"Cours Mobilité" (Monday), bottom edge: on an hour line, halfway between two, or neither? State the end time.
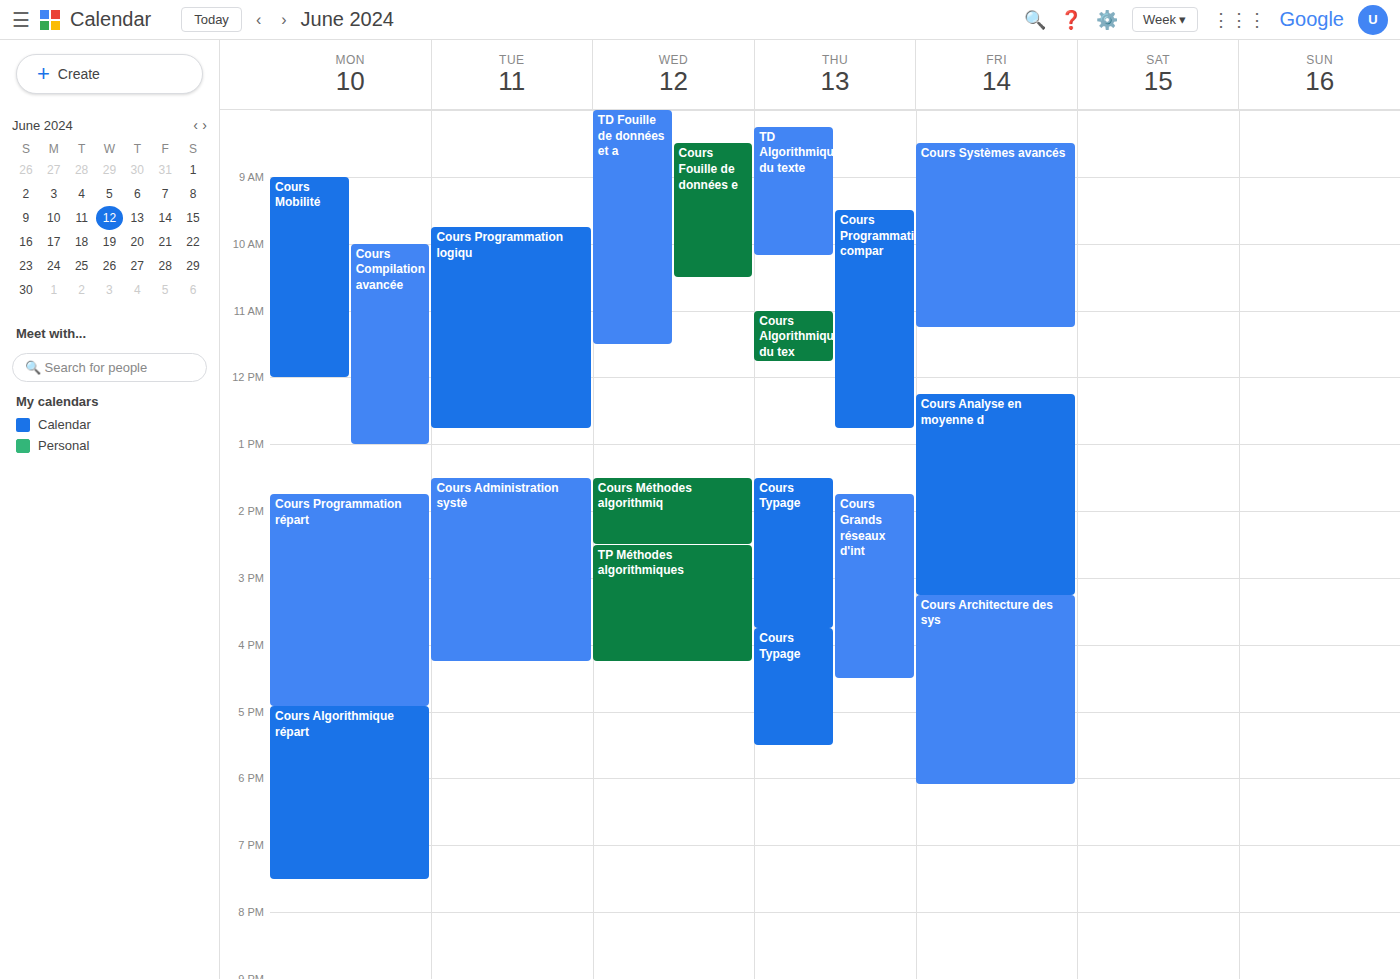
12:00 PM -- exactly on the 12 PM line.